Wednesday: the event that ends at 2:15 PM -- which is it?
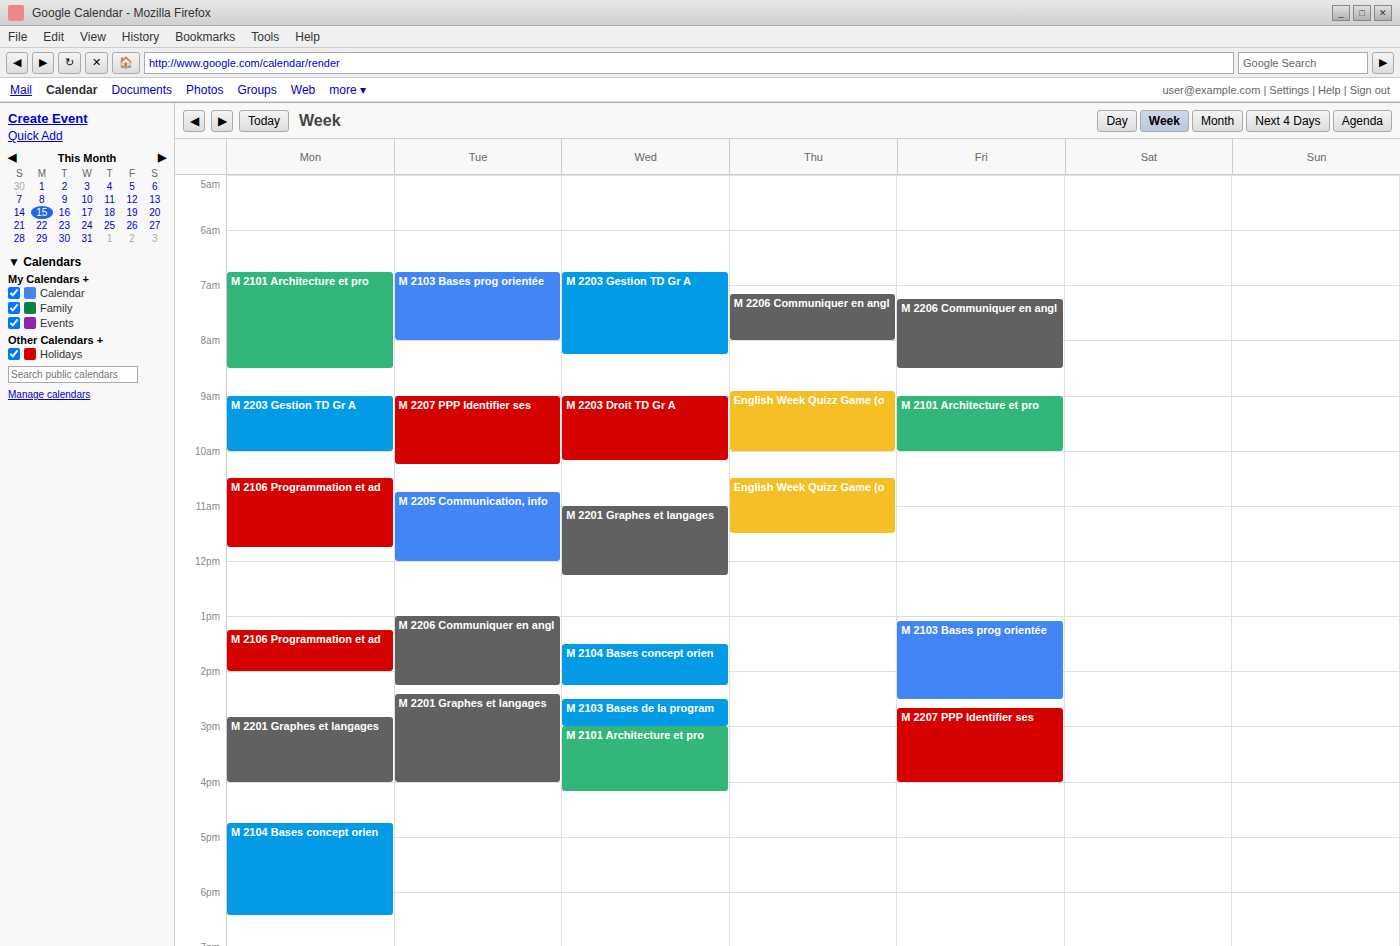
"M 2104 Bases concept orien"